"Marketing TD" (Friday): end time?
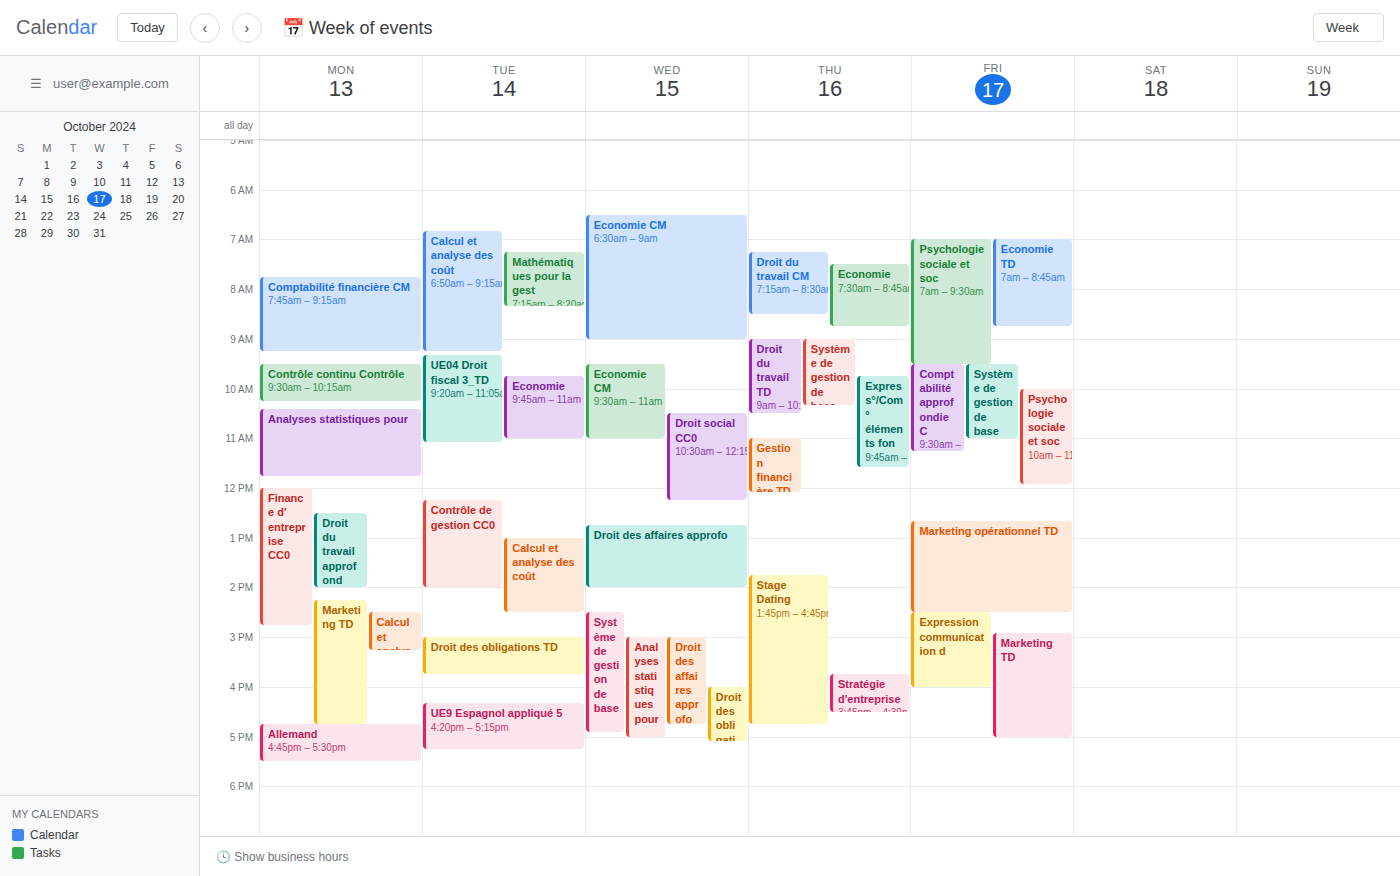
5:00 PM